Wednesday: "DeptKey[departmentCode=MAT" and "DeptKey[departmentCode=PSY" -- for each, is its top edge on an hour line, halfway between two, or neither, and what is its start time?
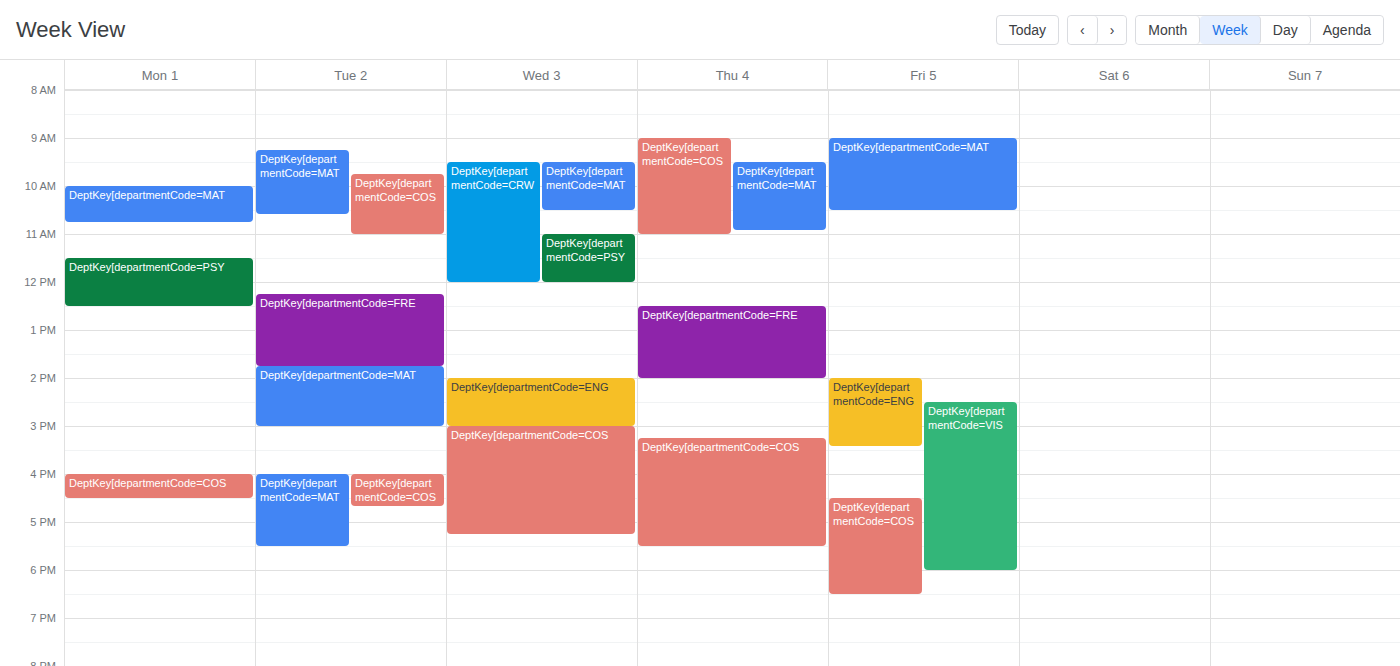
"DeptKey[departmentCode=MAT": 9:30 AM, halfway between the 9 AM and 10 AM lines. "DeptKey[departmentCode=PSY": 11:00 AM, exactly on the 11 AM line.